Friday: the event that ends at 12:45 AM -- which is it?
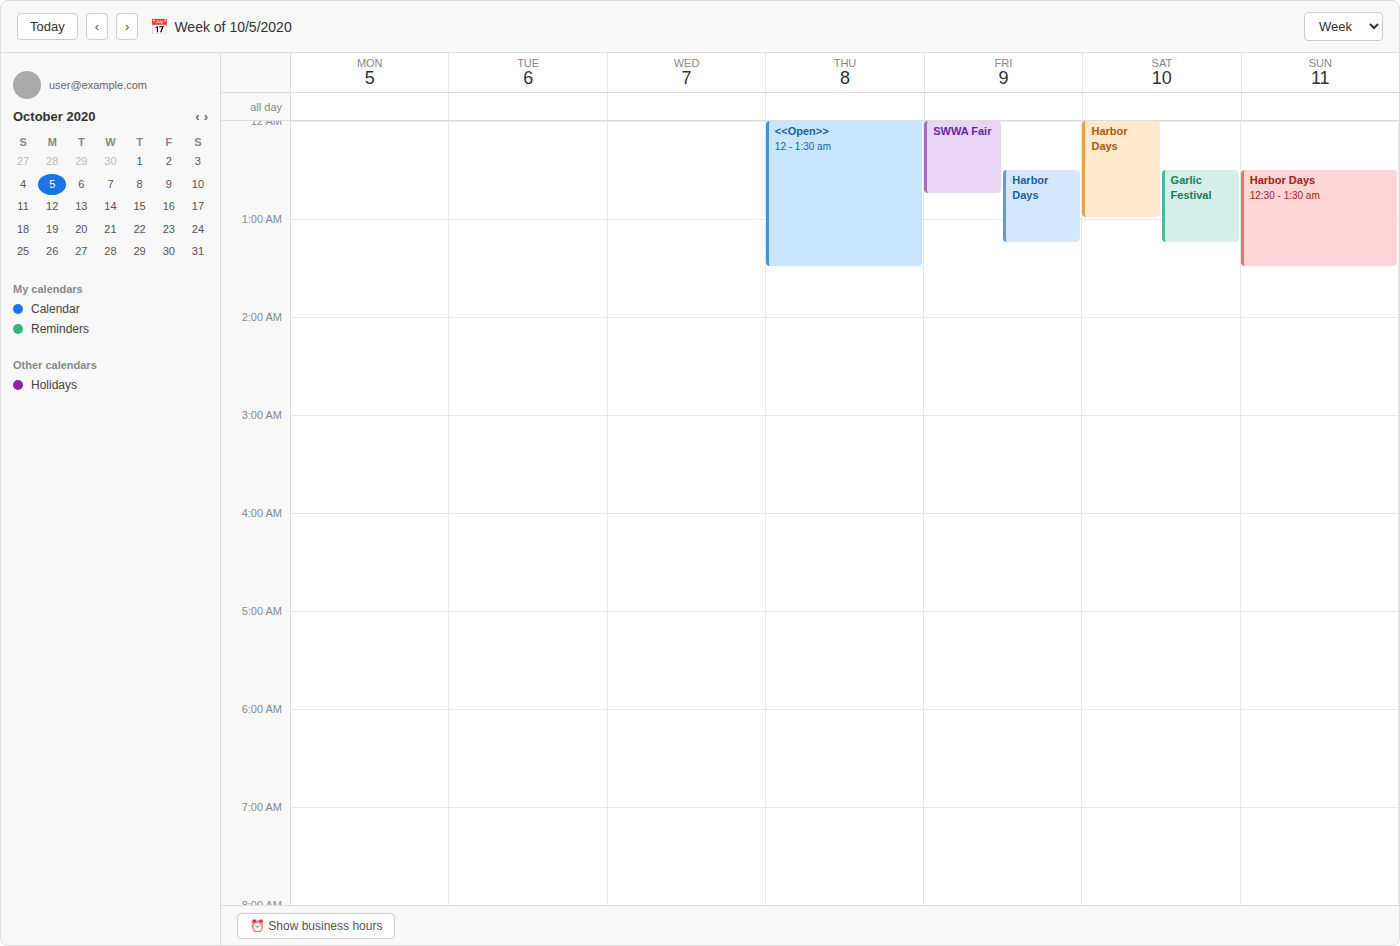
"SWWA Fair"